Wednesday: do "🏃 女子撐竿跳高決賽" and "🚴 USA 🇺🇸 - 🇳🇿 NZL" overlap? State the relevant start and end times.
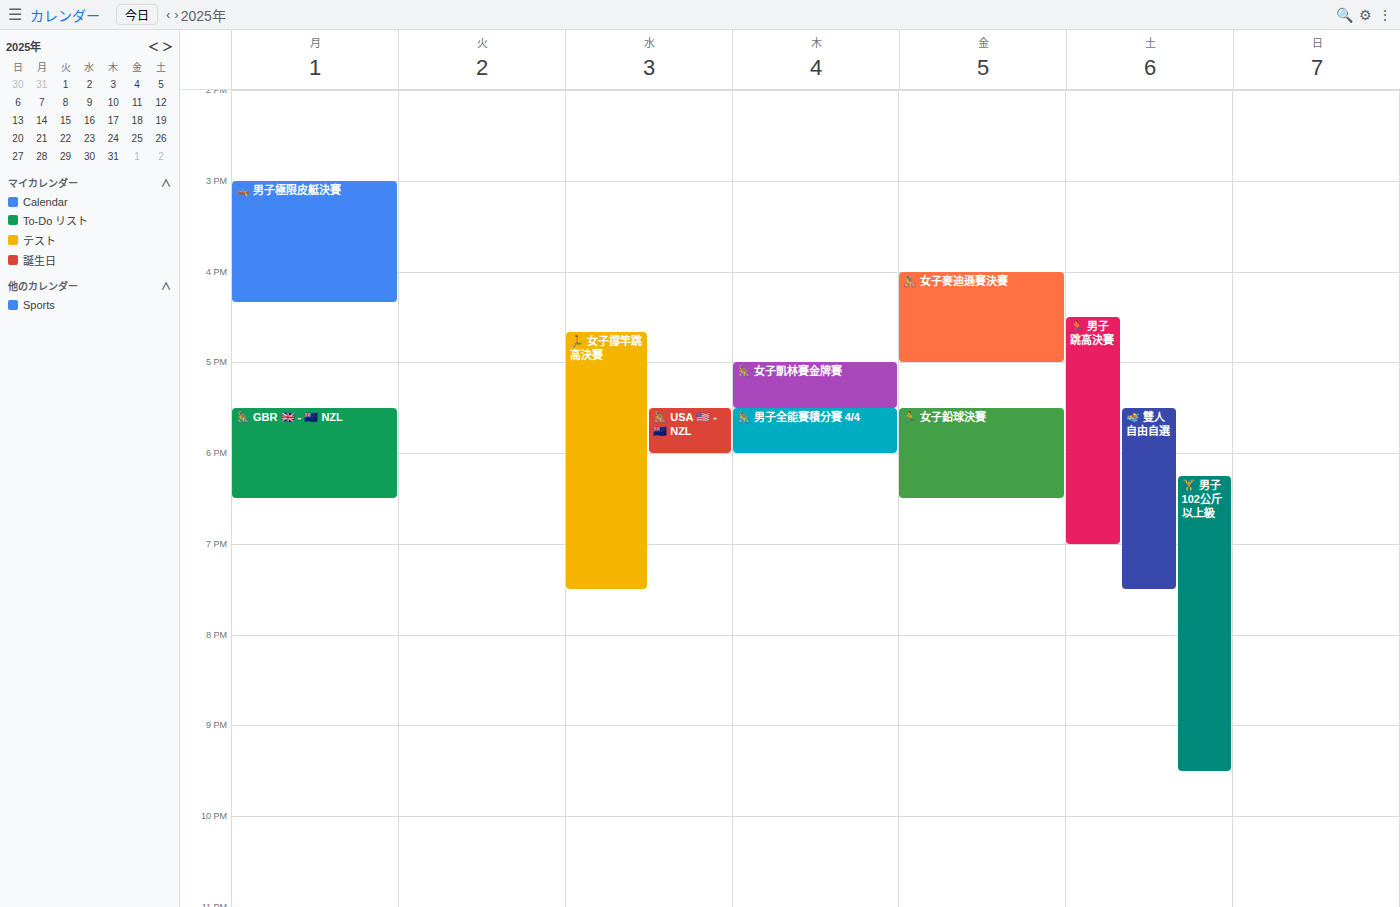
"🚴 USA 🇺🇸 - 🇳🇿 NZL" runs 5:30 PM to 6:00 PM, inside "🏃 女子撐竿跳高決賽" -- they overlap.